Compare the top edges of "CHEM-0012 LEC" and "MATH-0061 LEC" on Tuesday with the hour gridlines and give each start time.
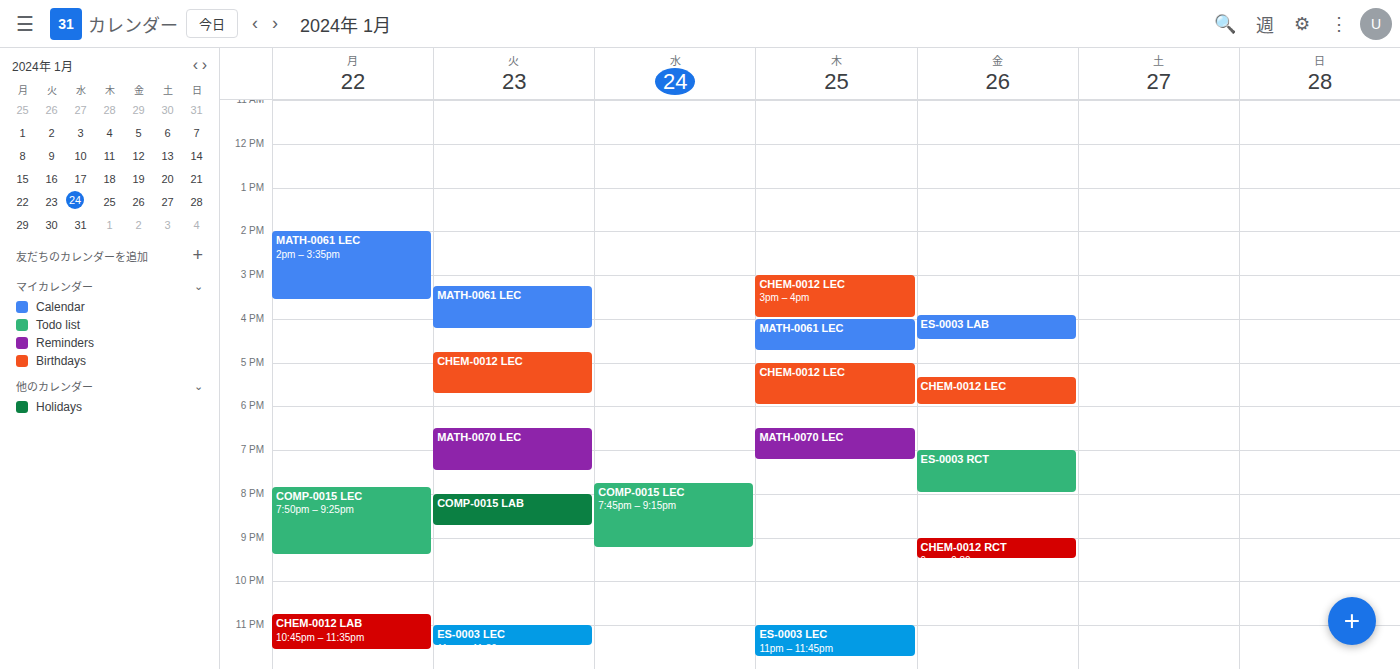
"CHEM-0012 LEC": 4:45 PM, neither: three quarters of the way from the 4 PM line to the 5 PM line. "MATH-0061 LEC": 3:15 PM, neither: a quarter of the way from the 3 PM line to the 4 PM line.